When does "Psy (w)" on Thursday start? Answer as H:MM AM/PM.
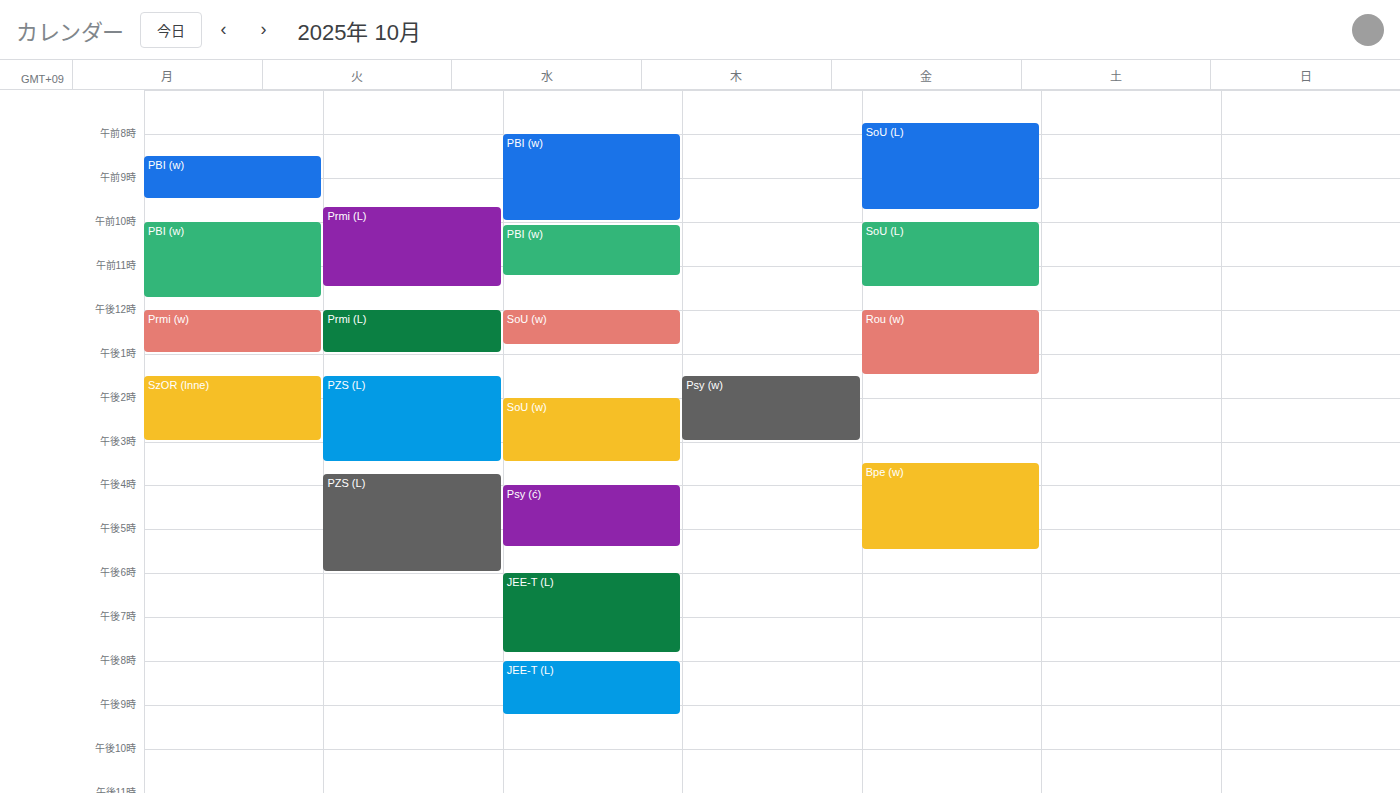
1:30 PM